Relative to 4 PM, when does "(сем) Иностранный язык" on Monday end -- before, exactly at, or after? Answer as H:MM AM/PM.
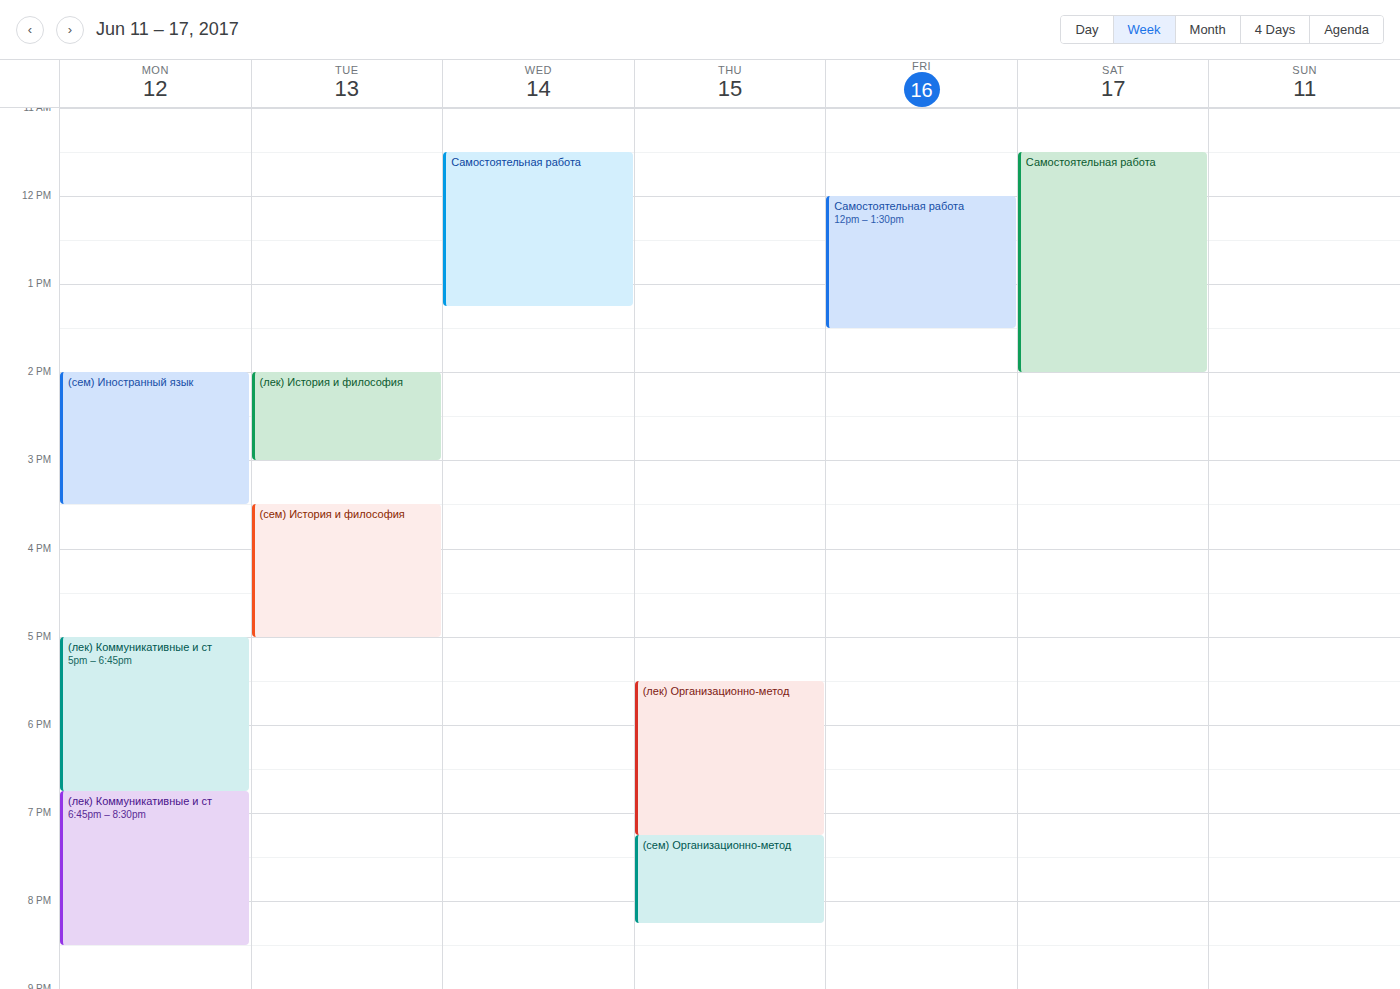
3:30 PM -- before 4 PM, 30 minutes above the 4 PM line.